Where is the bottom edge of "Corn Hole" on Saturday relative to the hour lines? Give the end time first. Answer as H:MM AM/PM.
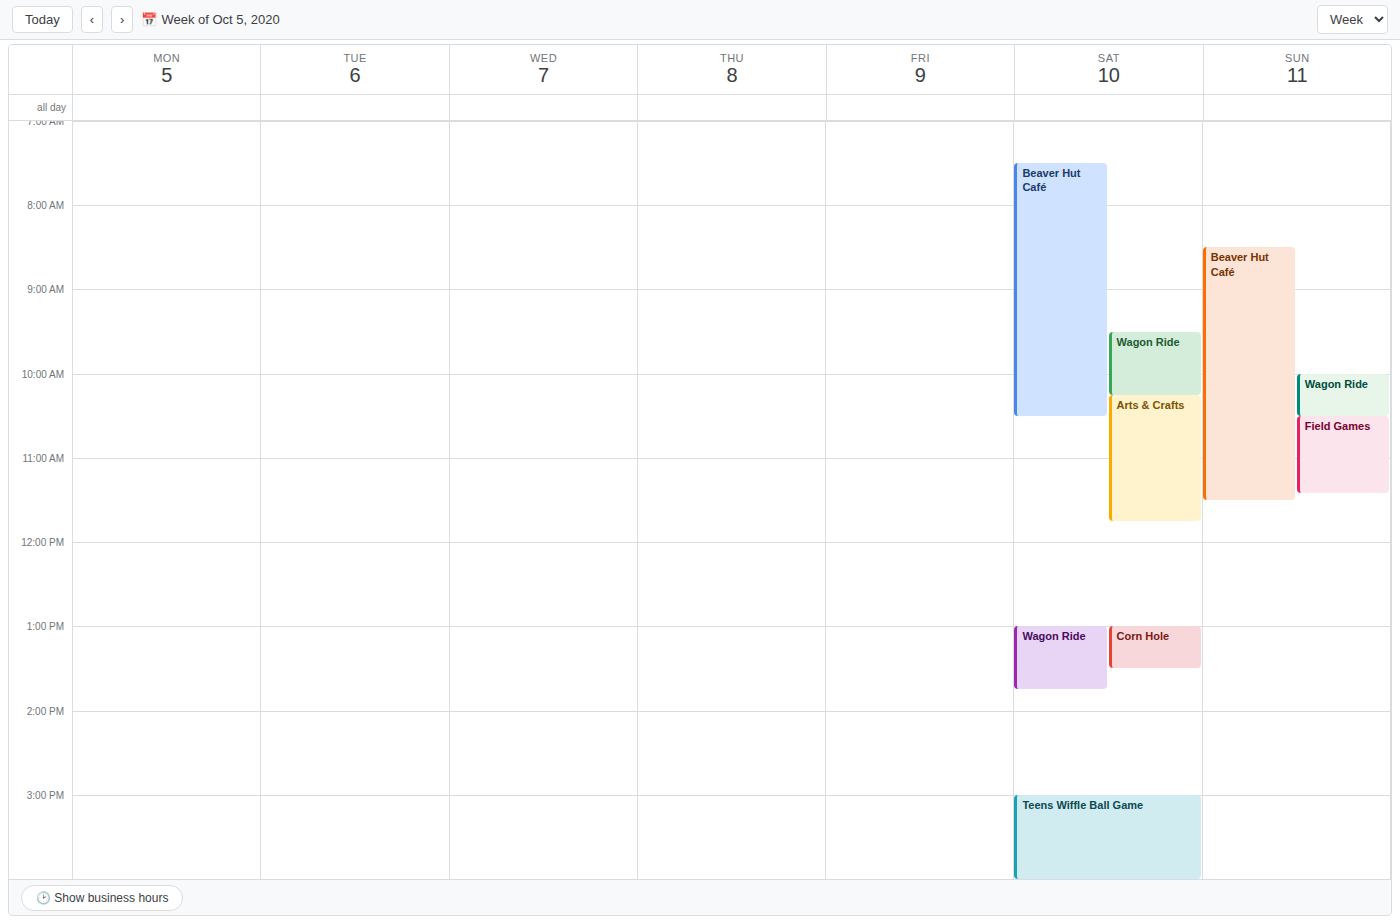
1:30 PM -- halfway between the 1 PM and 2 PM lines.